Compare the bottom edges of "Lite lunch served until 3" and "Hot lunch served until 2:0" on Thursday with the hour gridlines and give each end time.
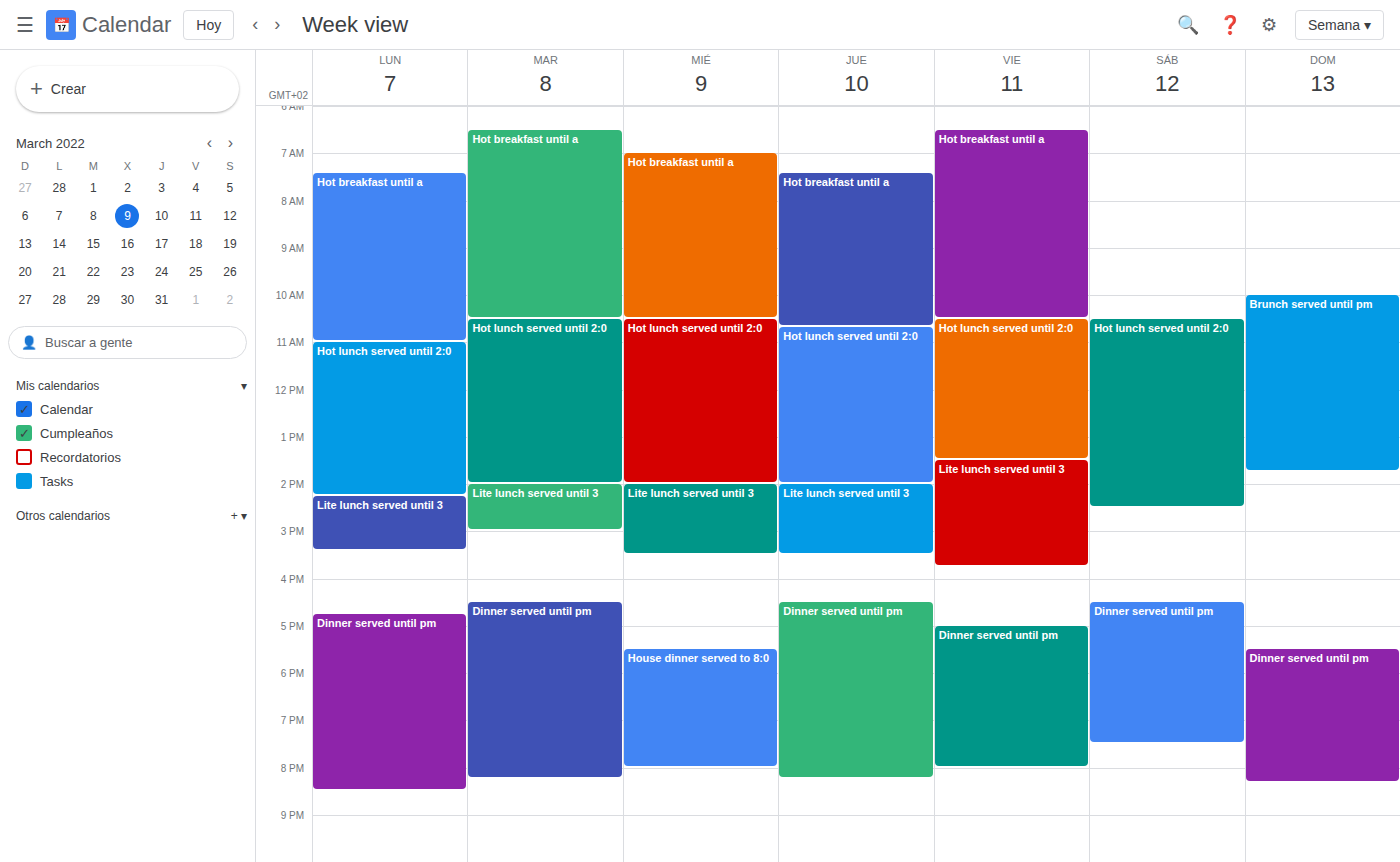
"Lite lunch served until 3": 3:30 PM, halfway between the 3 PM and 4 PM lines. "Hot lunch served until 2:0": 2:00 PM, exactly on the 2 PM line.